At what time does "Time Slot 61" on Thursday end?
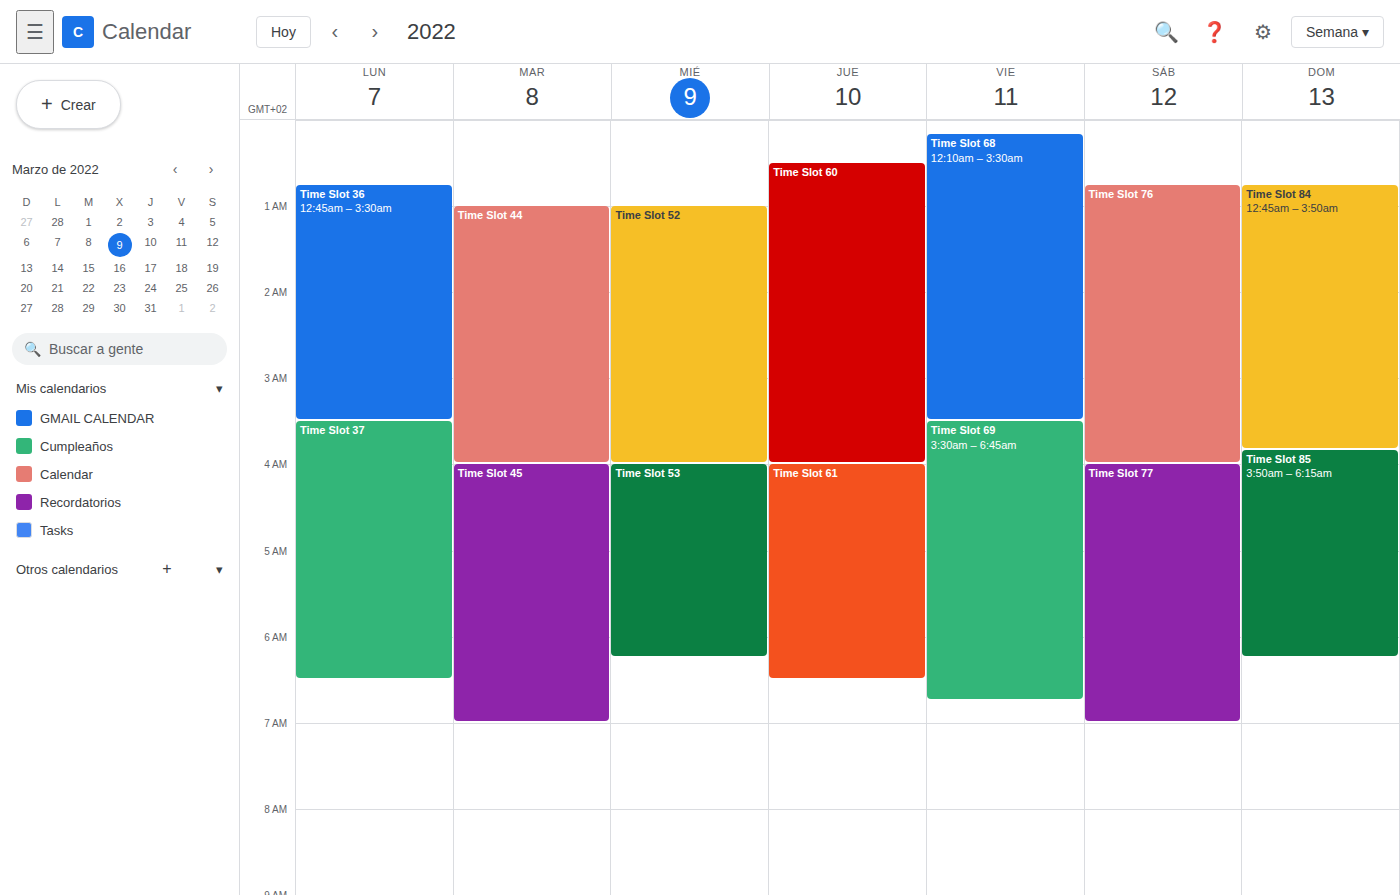
6:30 AM